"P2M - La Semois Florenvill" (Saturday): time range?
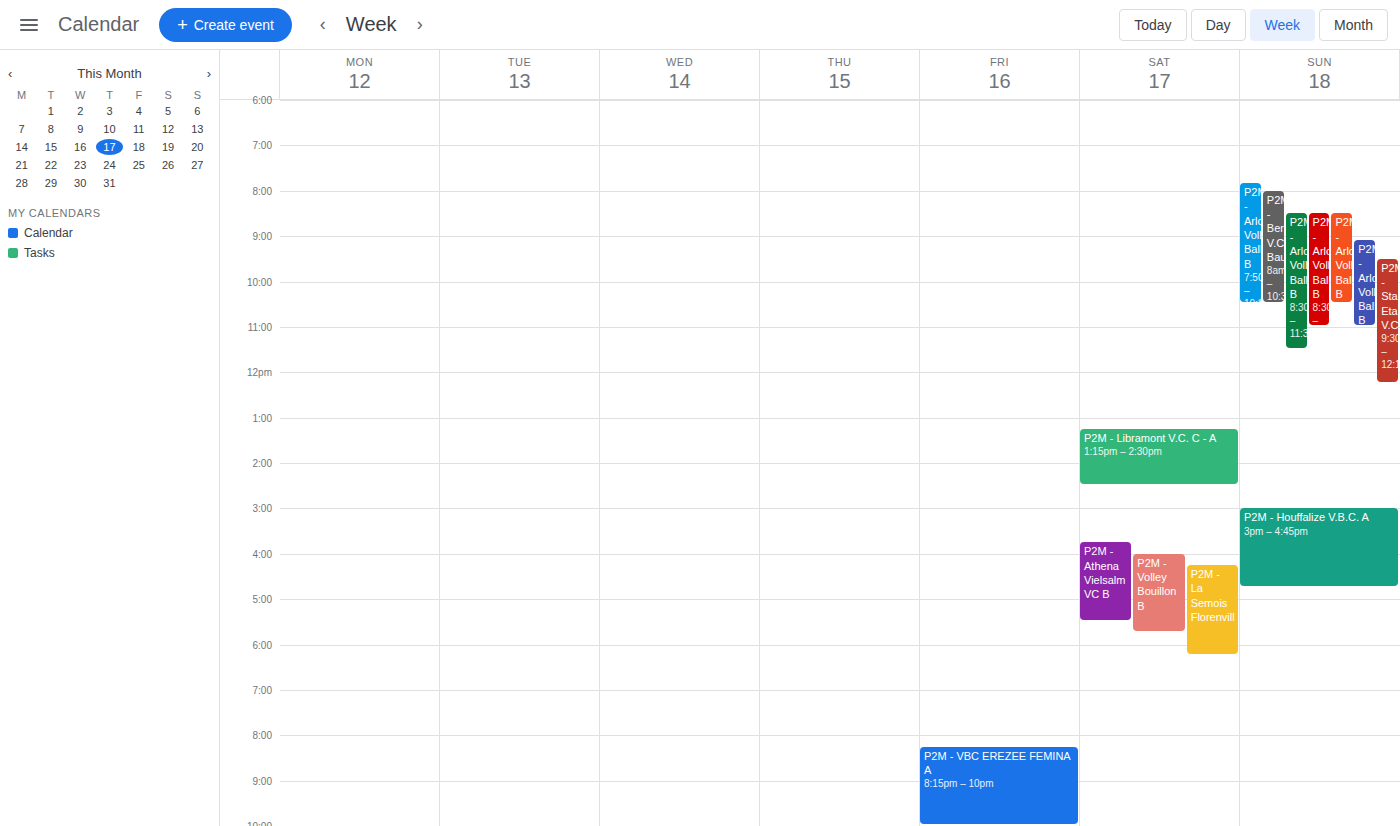
16:15 to 18:15